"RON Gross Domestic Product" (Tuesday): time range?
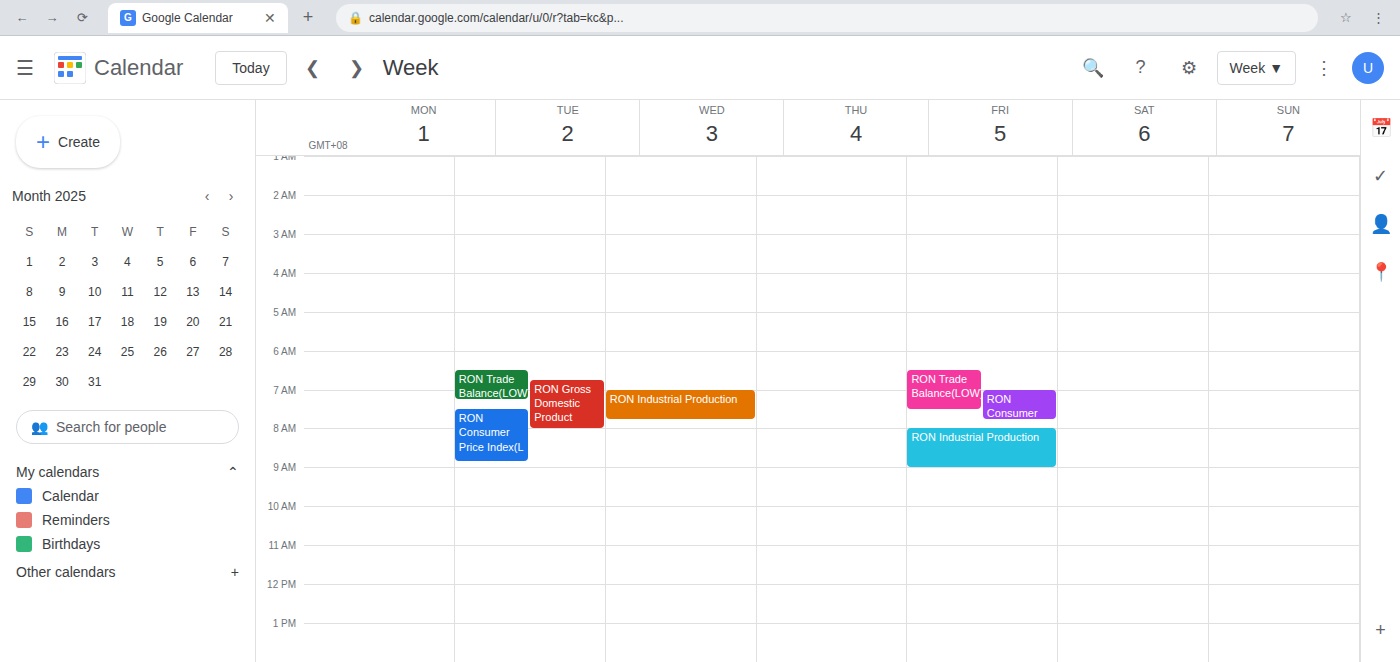
6:45 AM to 8:00 AM